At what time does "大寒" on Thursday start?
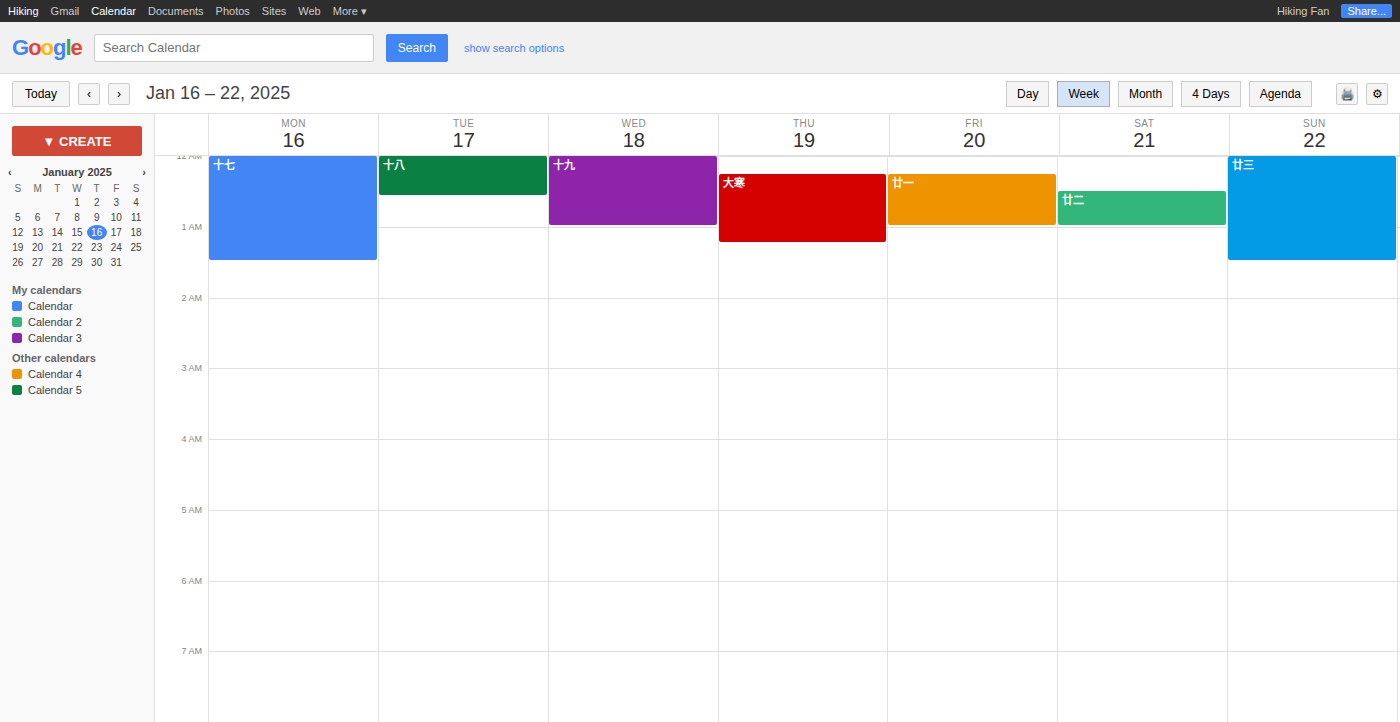
12:15 AM